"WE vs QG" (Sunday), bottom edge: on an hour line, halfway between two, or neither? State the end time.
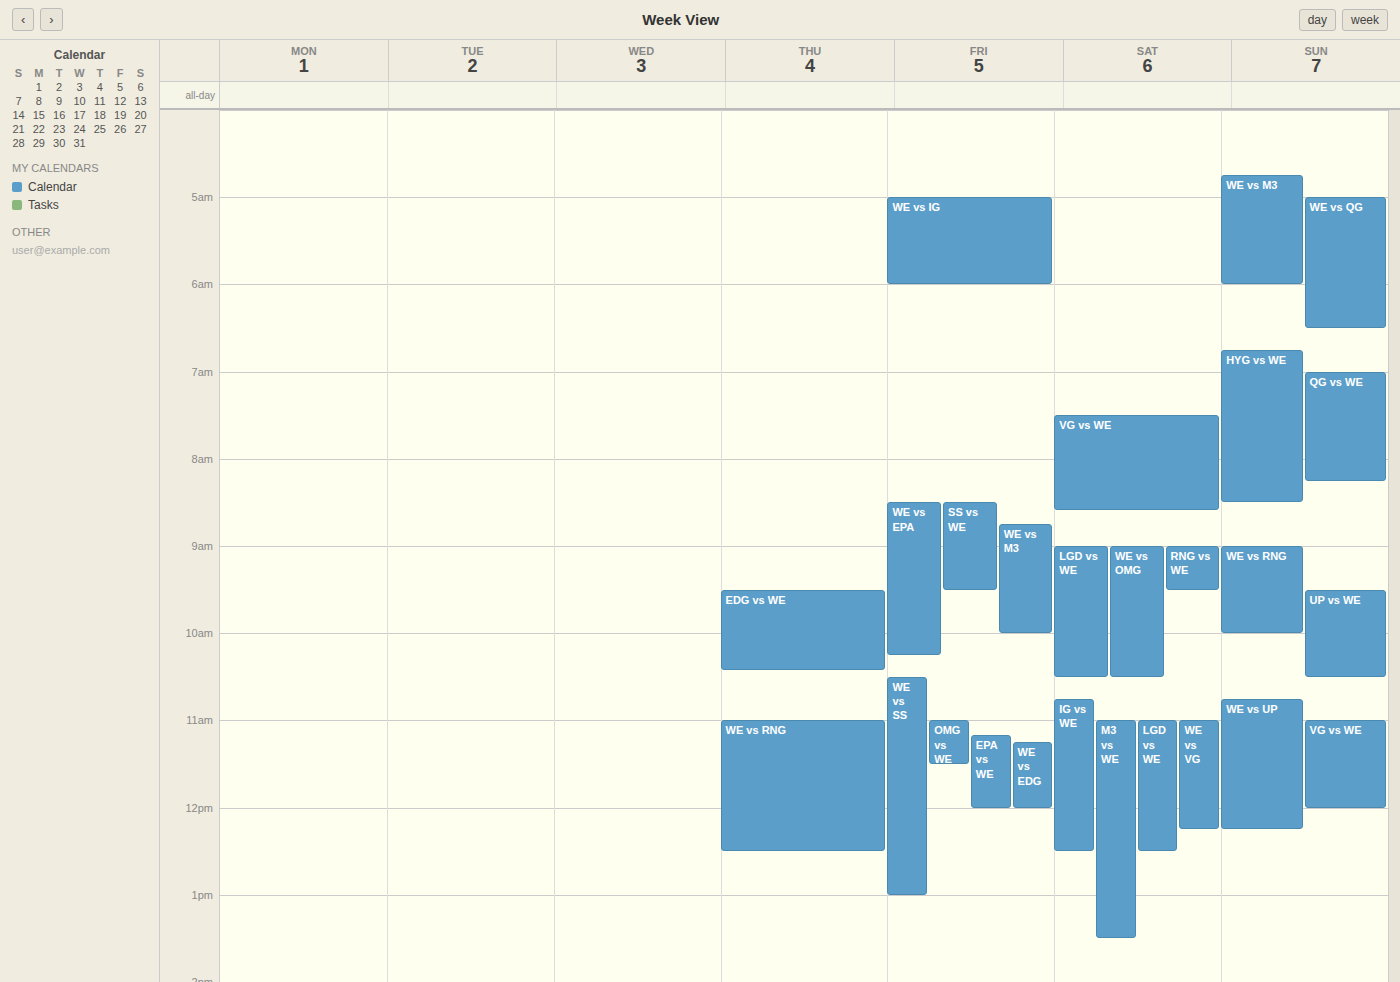
6:30 AM -- halfway between the 6 AM and 7 AM lines.